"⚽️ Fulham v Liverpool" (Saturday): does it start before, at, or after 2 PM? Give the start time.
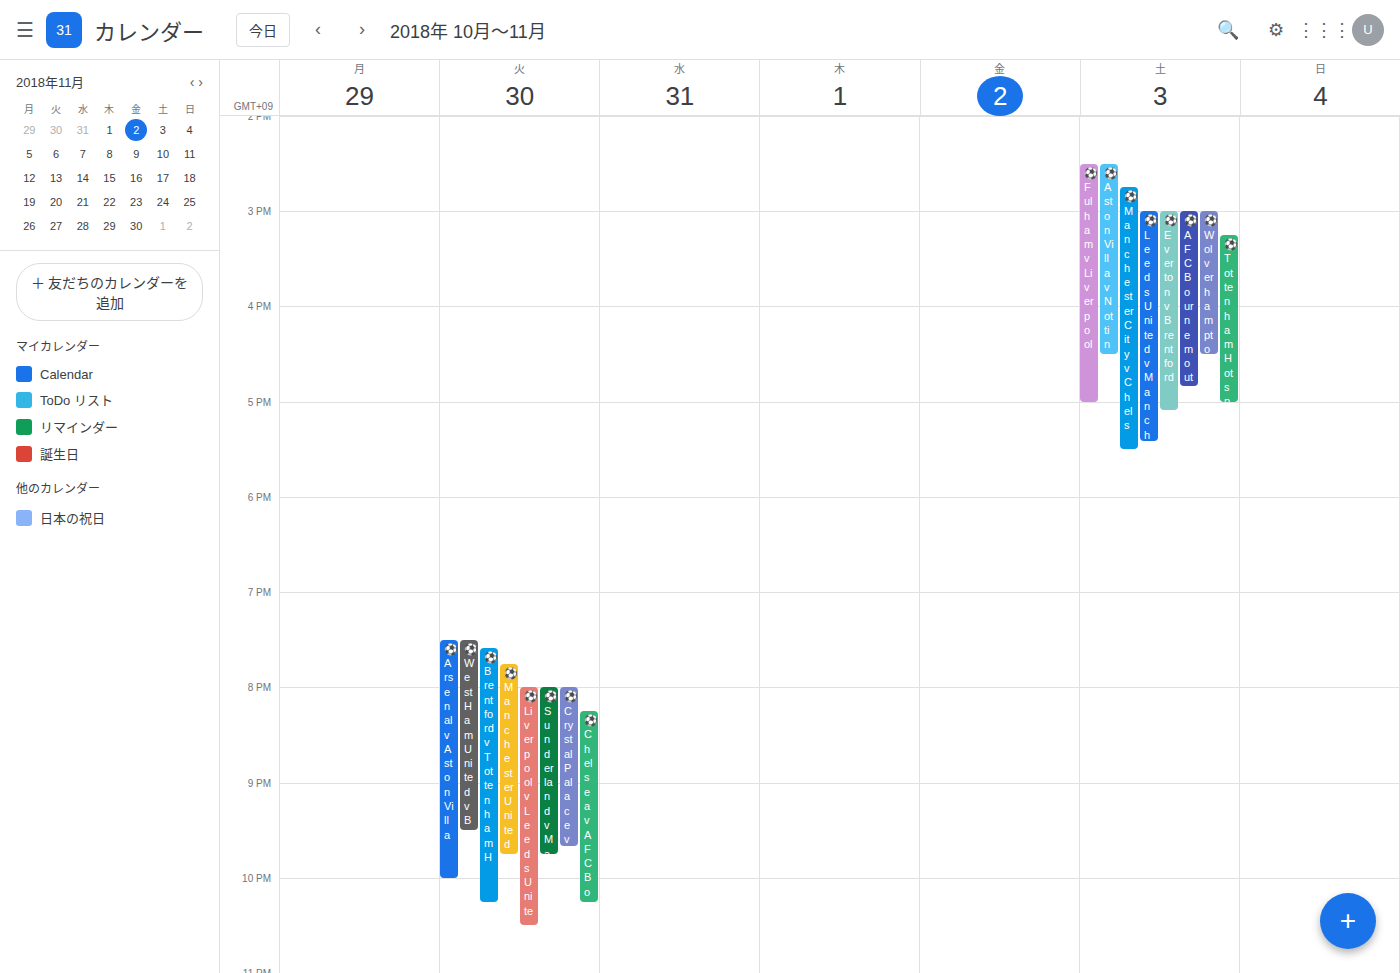
2:30 PM -- after 2 PM, 30 minutes below the 2 PM line.